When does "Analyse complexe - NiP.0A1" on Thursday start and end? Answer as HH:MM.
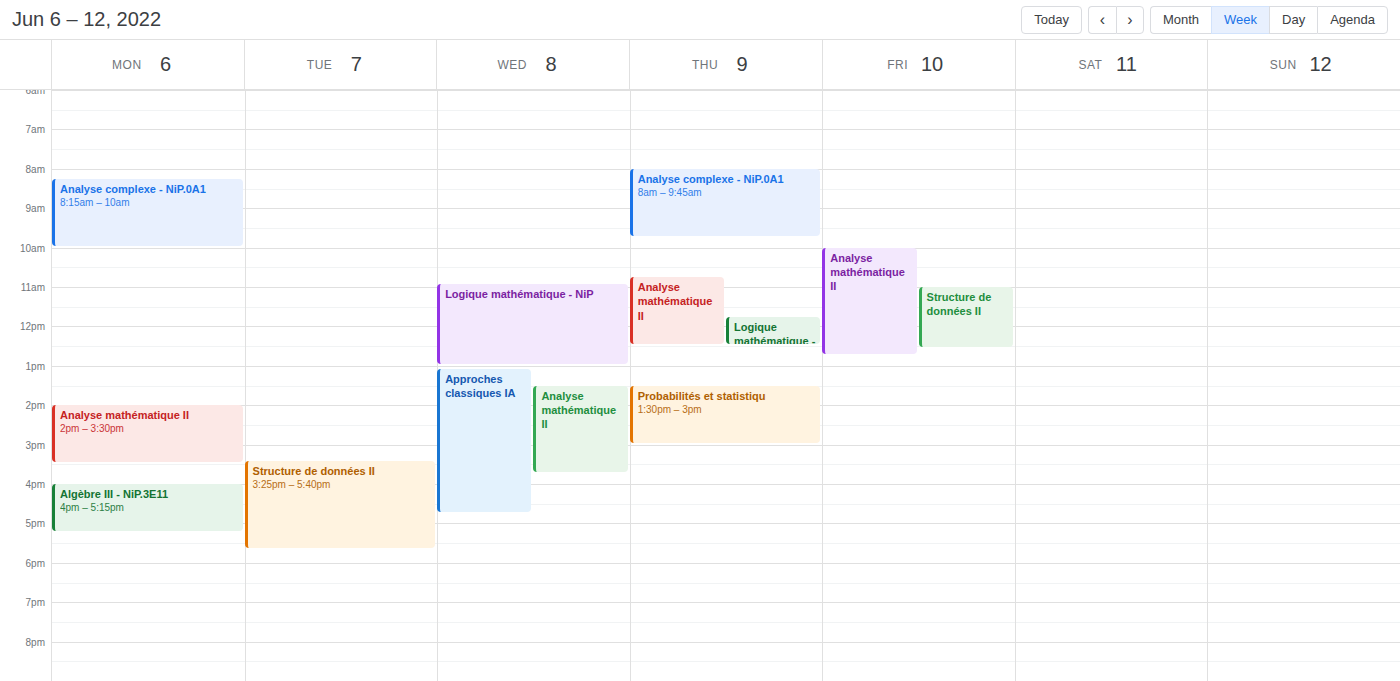
08:00 to 09:45